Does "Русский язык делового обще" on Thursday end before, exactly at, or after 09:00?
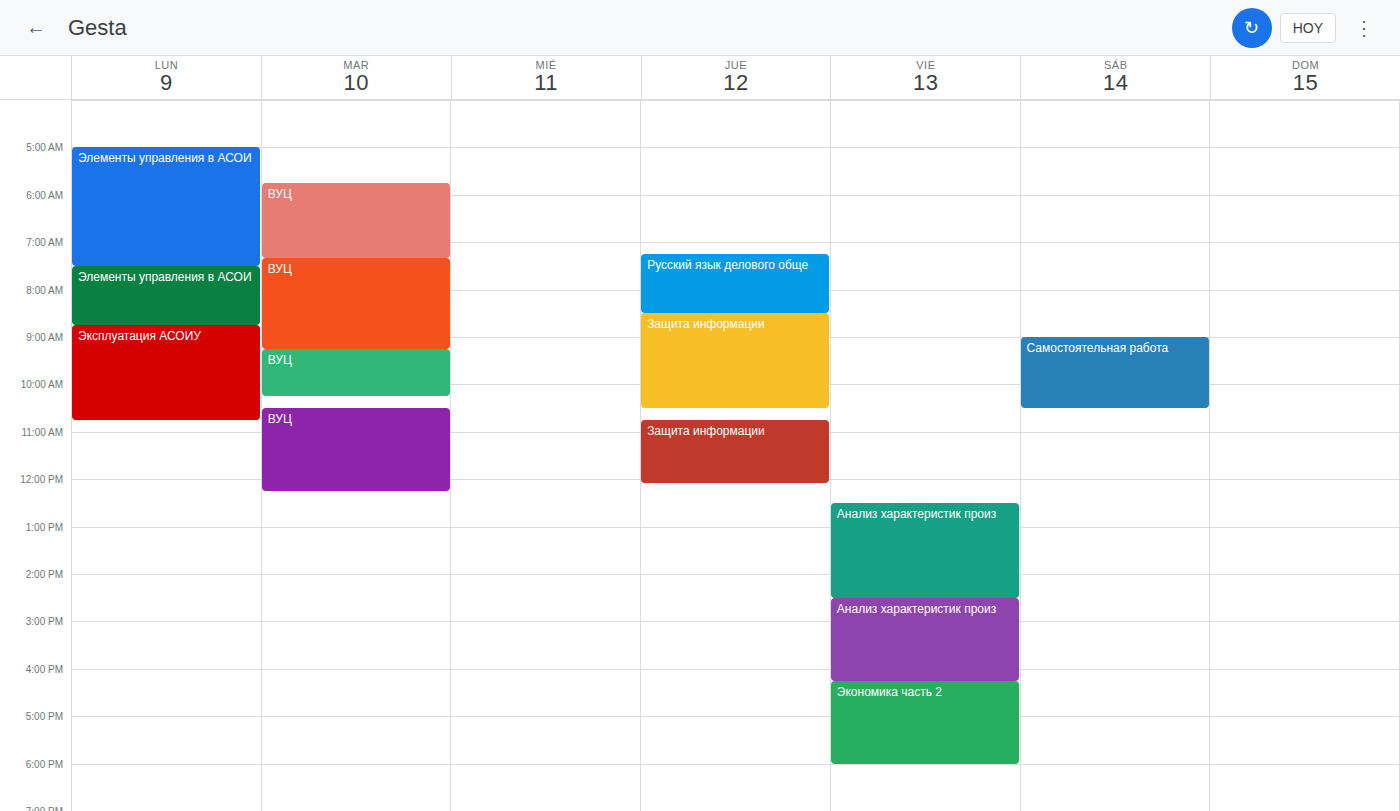
08:30 -- before 09:00, 30 minutes above the 09:00 line.